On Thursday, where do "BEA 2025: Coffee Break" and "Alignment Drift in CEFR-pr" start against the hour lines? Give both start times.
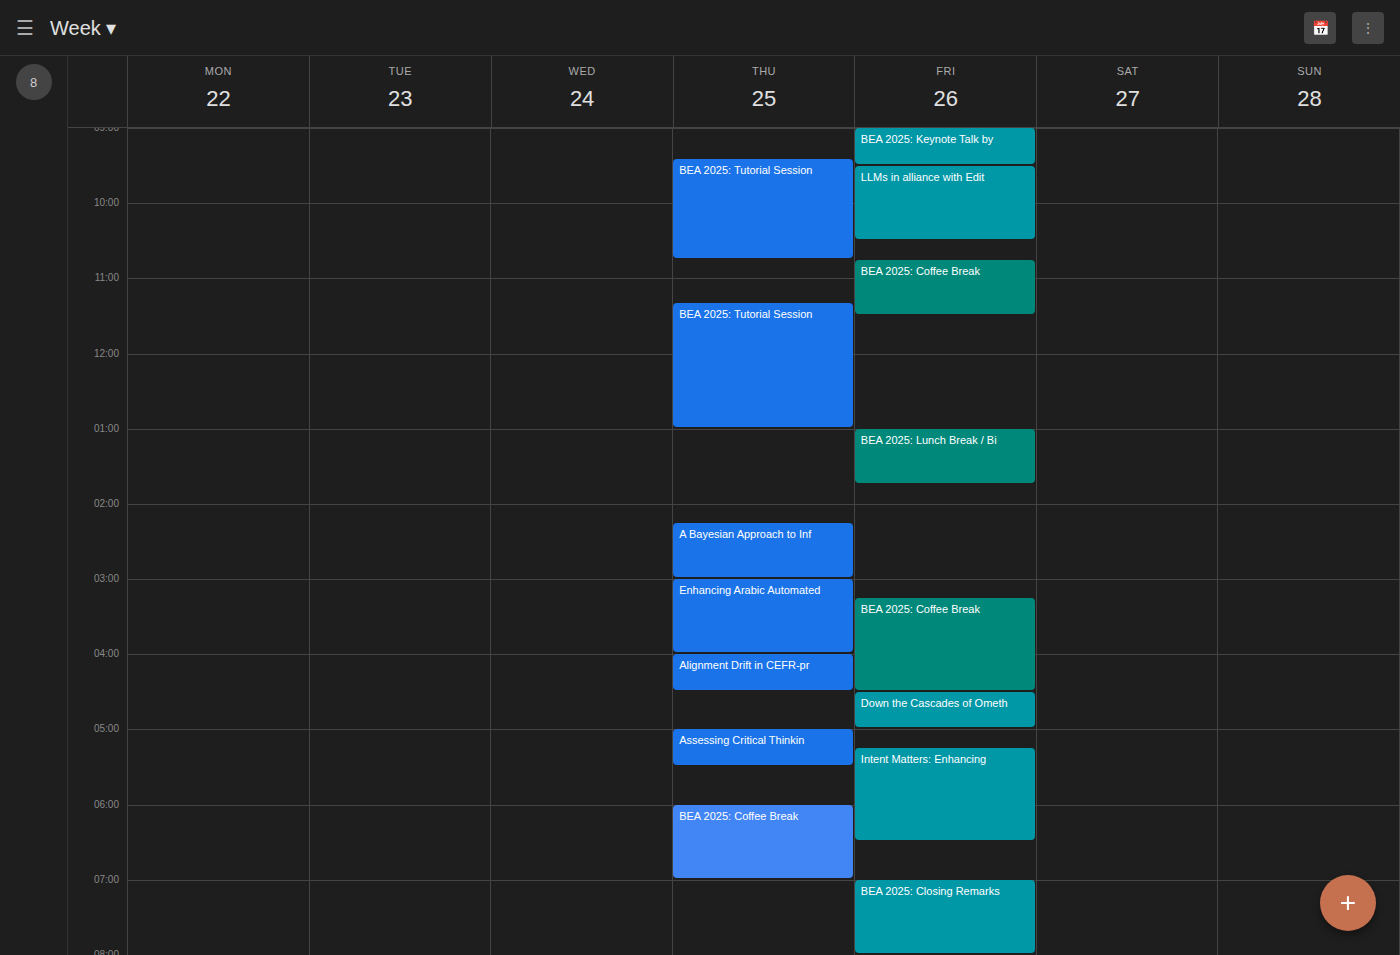
"BEA 2025: Coffee Break": 6:00 PM, exactly on the 6 PM line. "Alignment Drift in CEFR-pr": 4:00 PM, exactly on the 4 PM line.